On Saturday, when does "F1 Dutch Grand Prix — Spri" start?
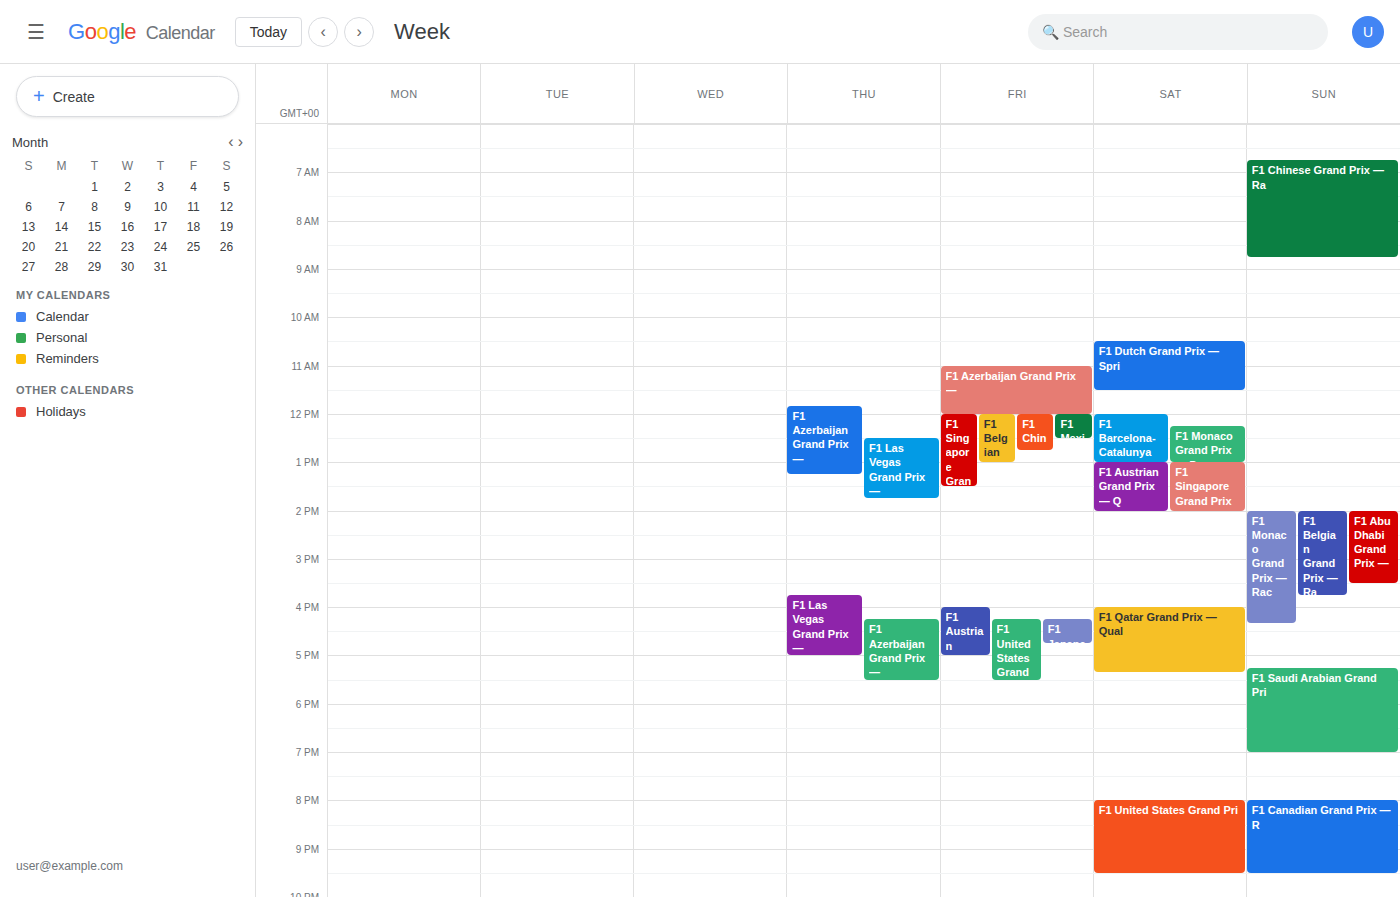
10:30 AM